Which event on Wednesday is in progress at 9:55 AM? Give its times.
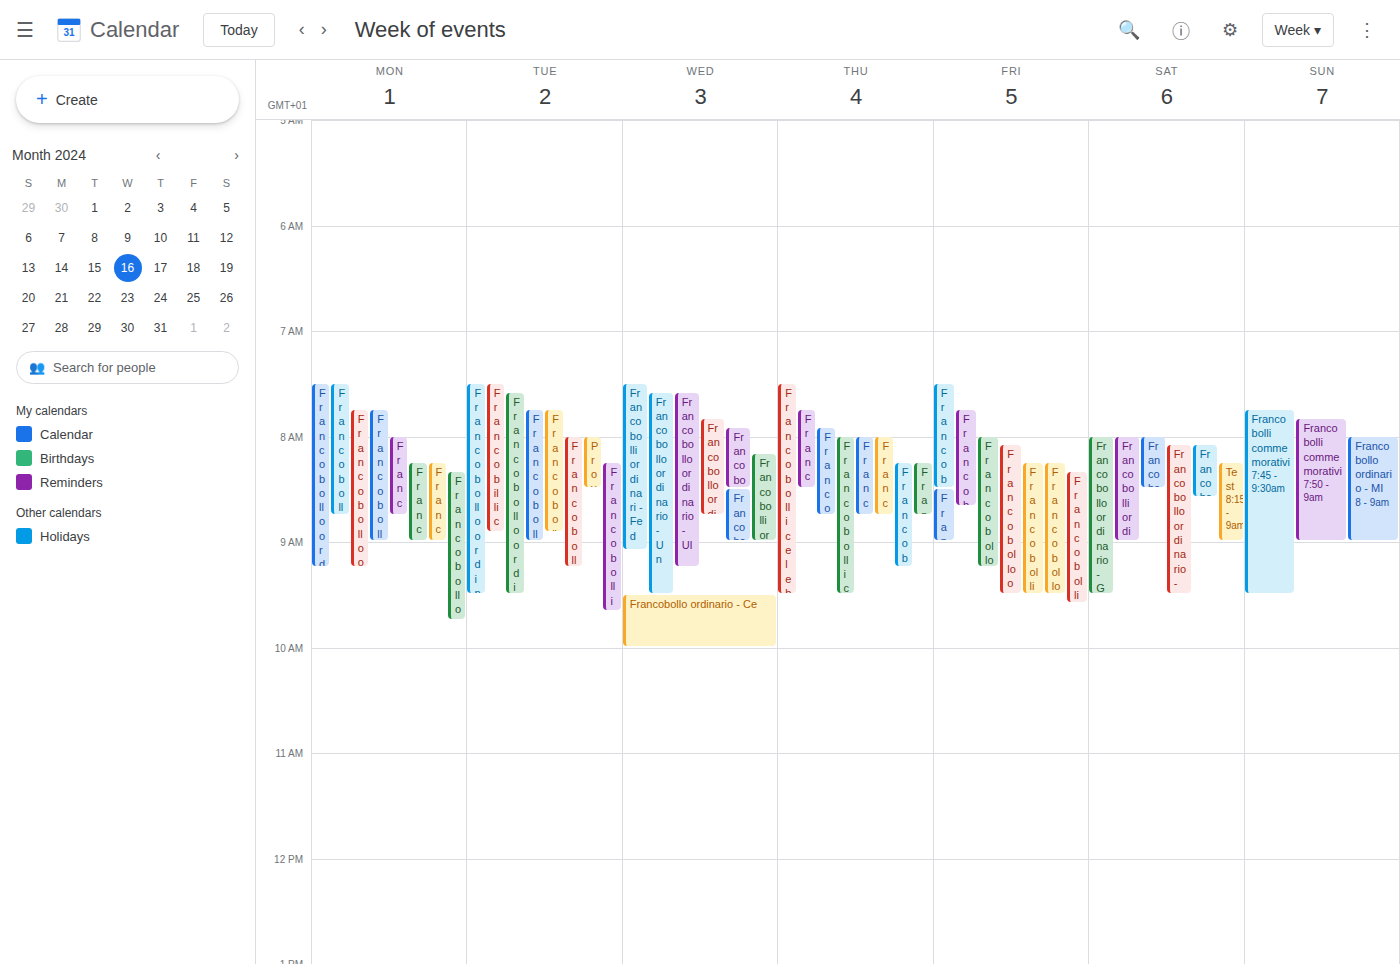
"Francobollo ordinario - Ce", 9:30 AM to 10:00 AM